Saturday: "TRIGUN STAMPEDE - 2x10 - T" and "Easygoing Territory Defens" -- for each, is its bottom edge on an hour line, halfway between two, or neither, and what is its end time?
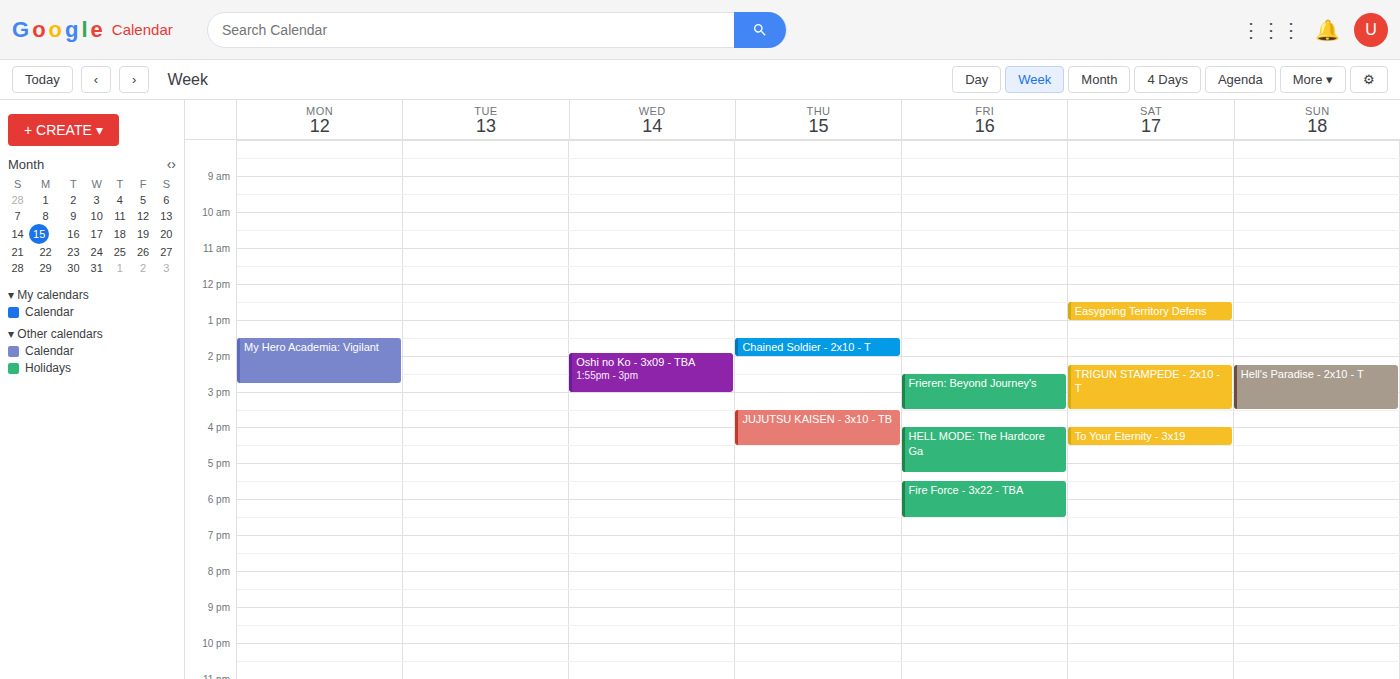
"TRIGUN STAMPEDE - 2x10 - T": 3:30 PM, halfway between the 3 PM and 4 PM lines. "Easygoing Territory Defens": 1:00 PM, exactly on the 1 PM line.